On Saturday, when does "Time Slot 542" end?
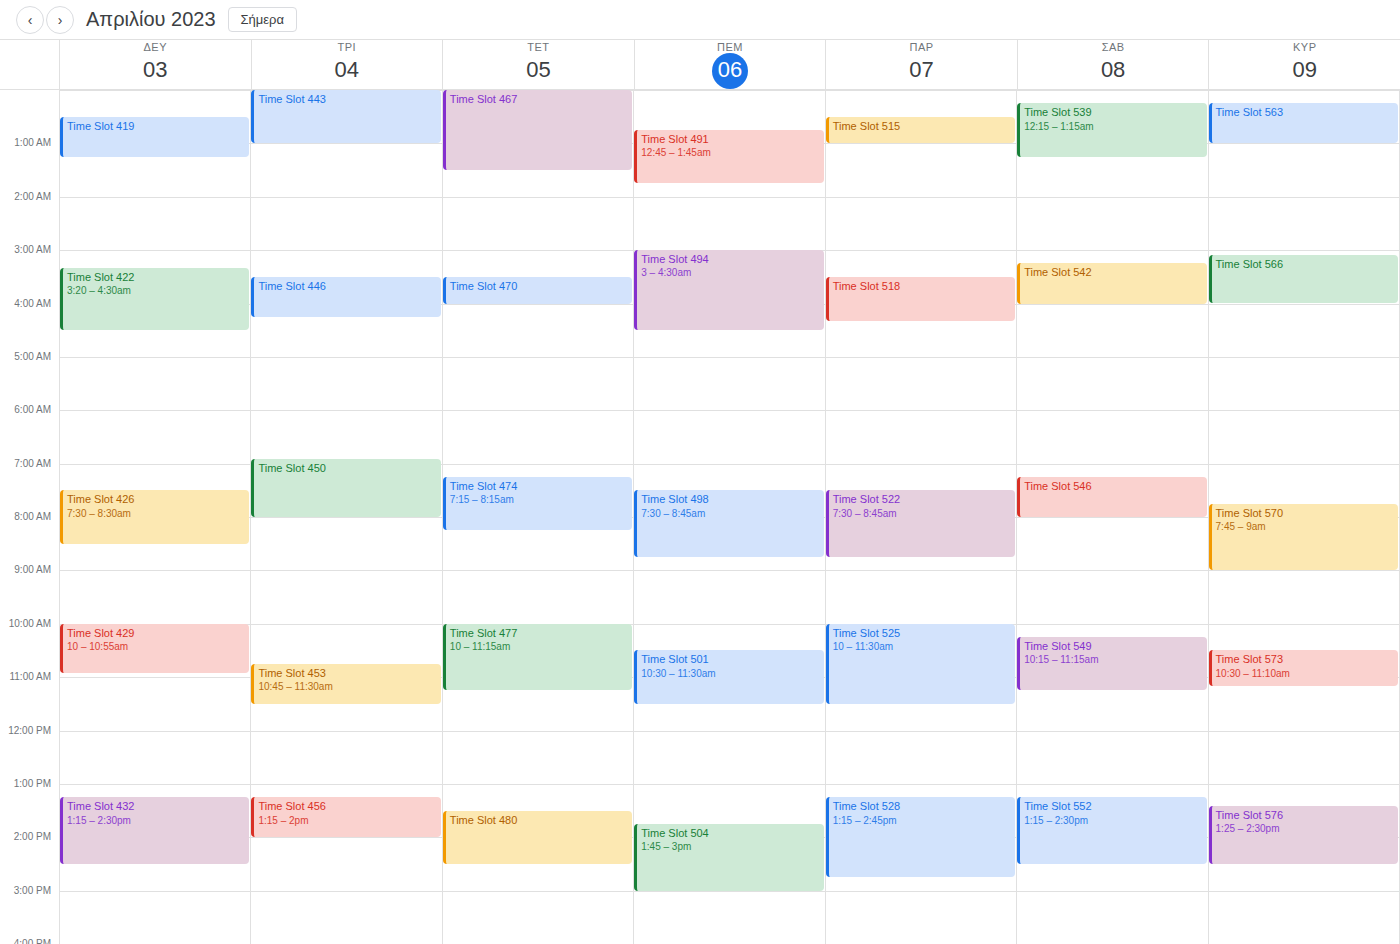
4:00 AM